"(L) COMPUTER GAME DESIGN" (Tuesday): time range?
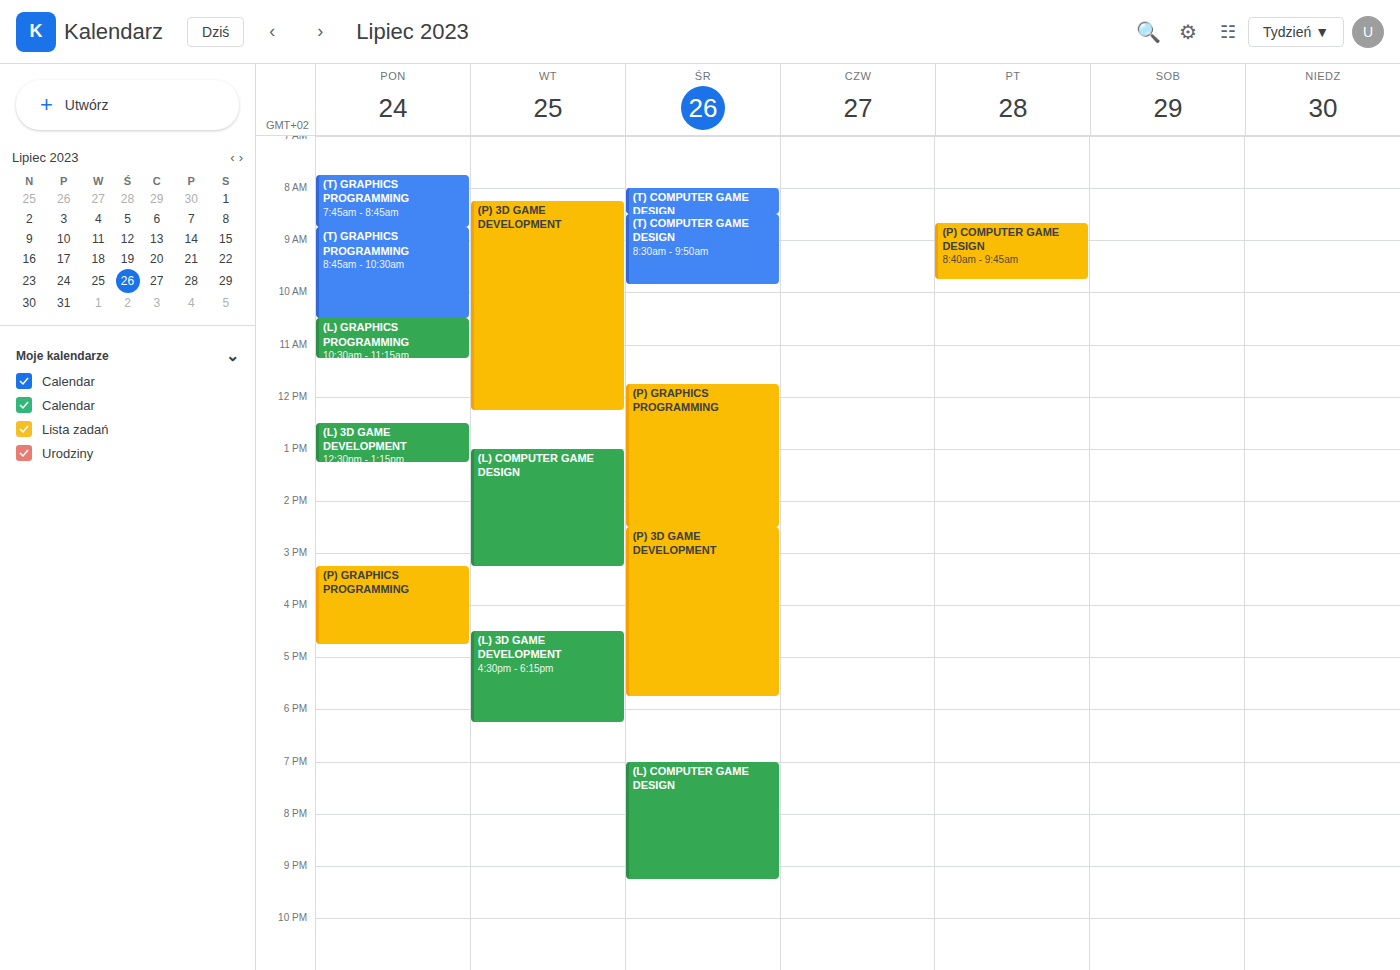
1:00 PM to 3:15 PM